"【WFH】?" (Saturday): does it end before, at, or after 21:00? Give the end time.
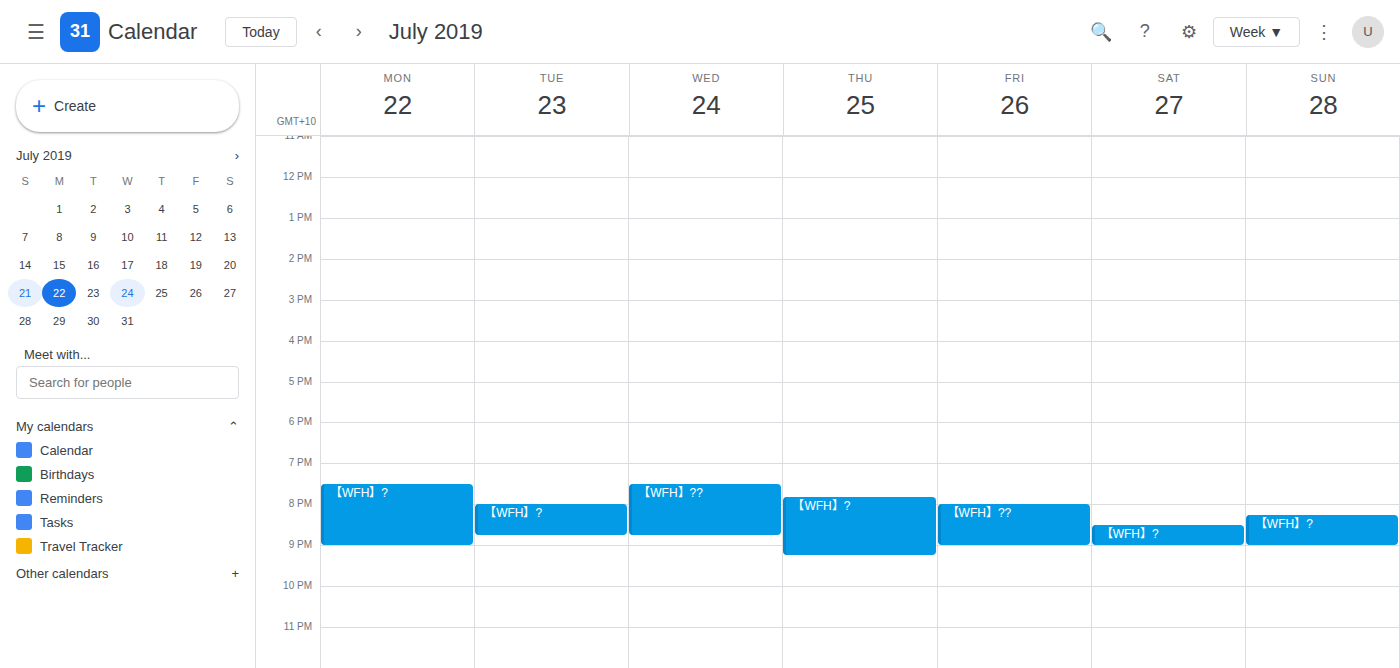
21:00 -- exactly at 21:00, on the 21:00 line.